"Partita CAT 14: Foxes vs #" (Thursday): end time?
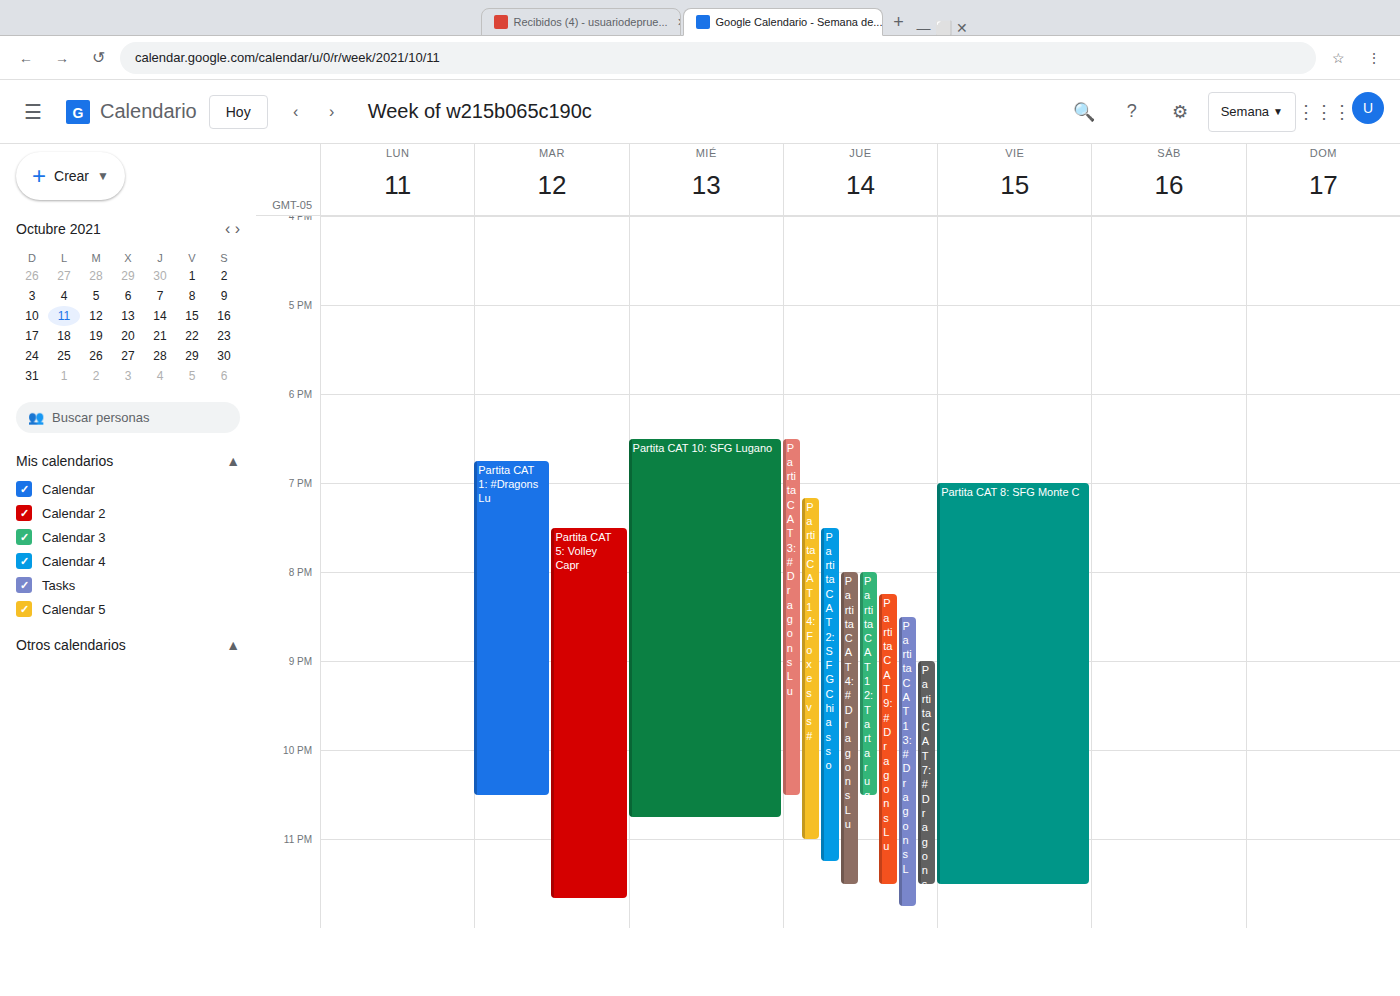
11:00 PM